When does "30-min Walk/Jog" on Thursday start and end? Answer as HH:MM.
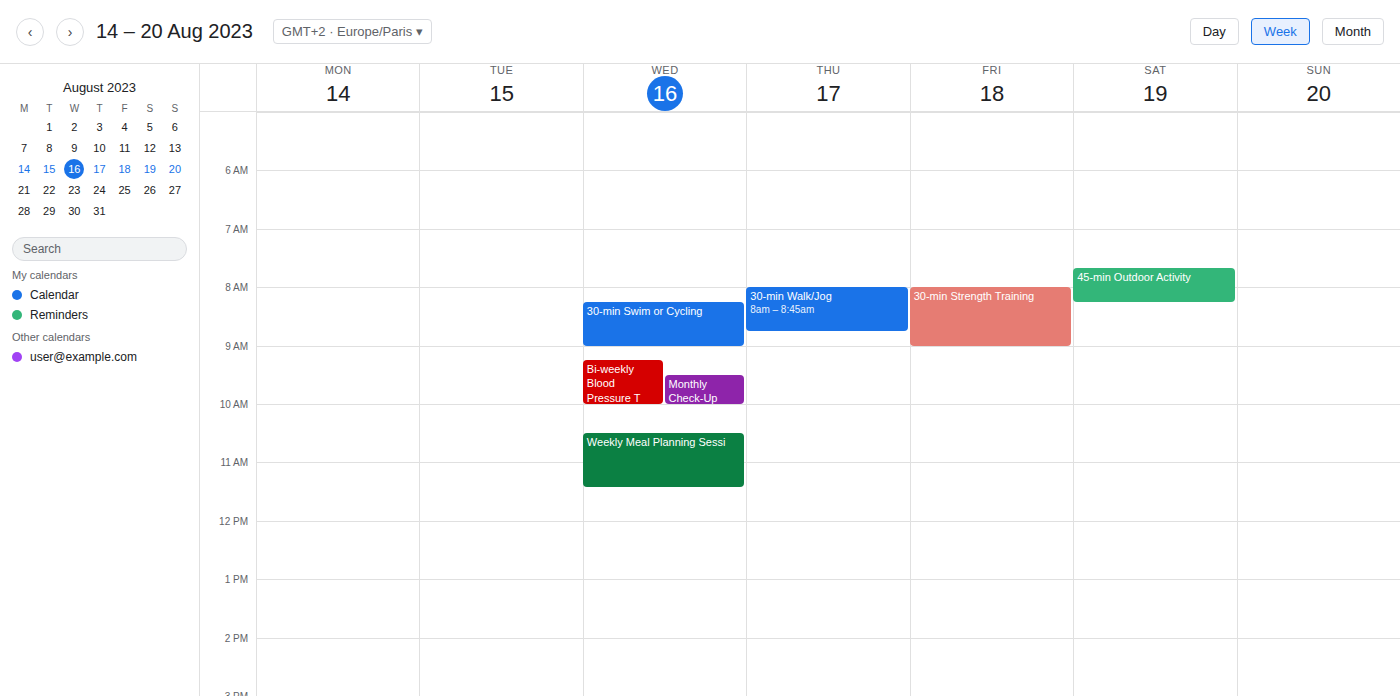
08:00 to 08:45